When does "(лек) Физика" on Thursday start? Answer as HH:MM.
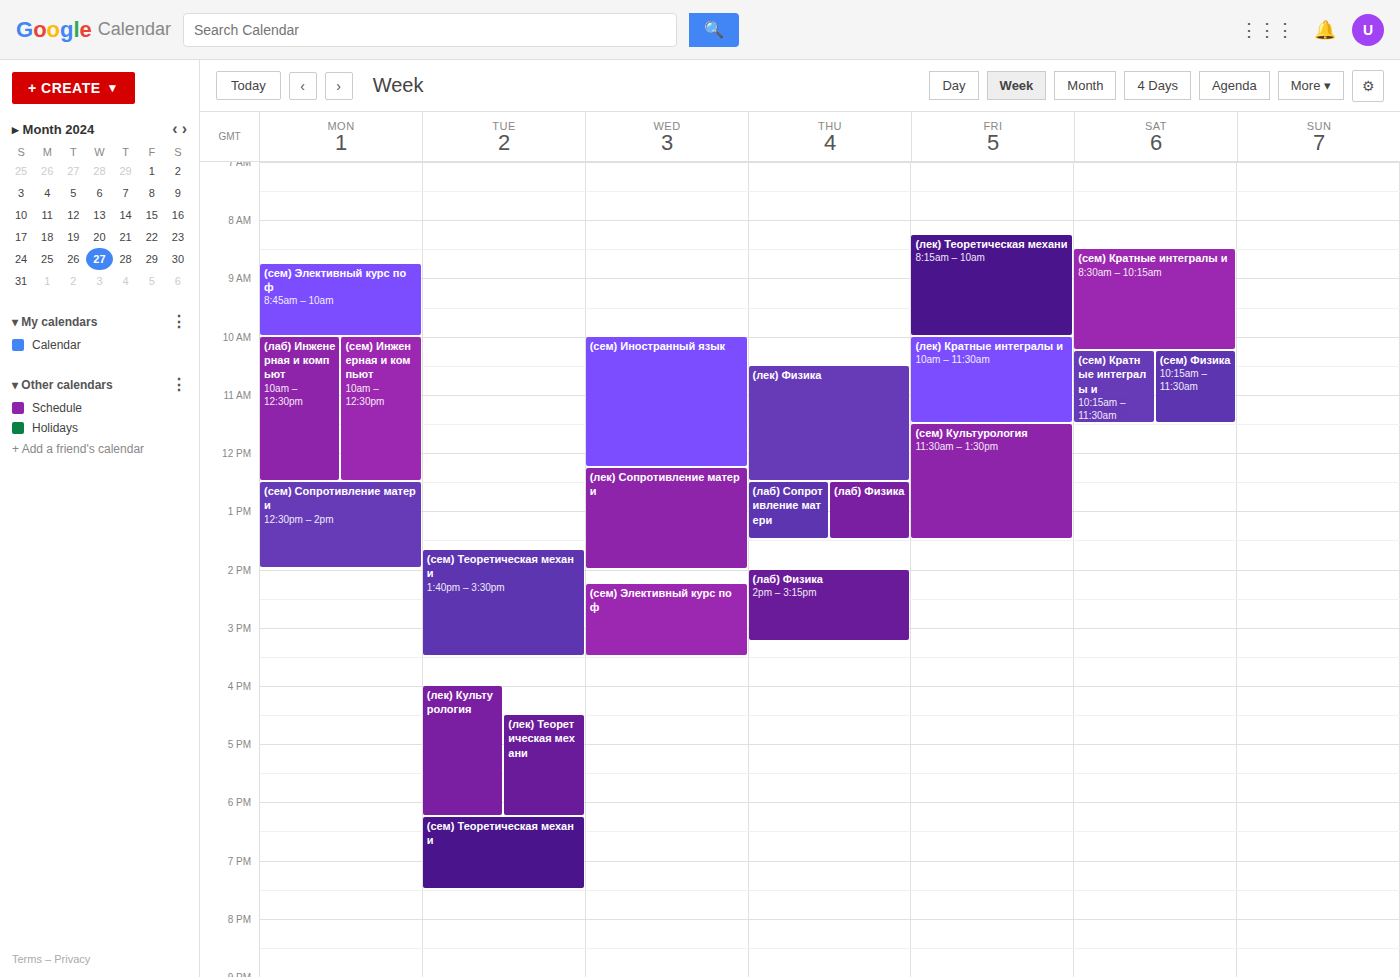
10:30